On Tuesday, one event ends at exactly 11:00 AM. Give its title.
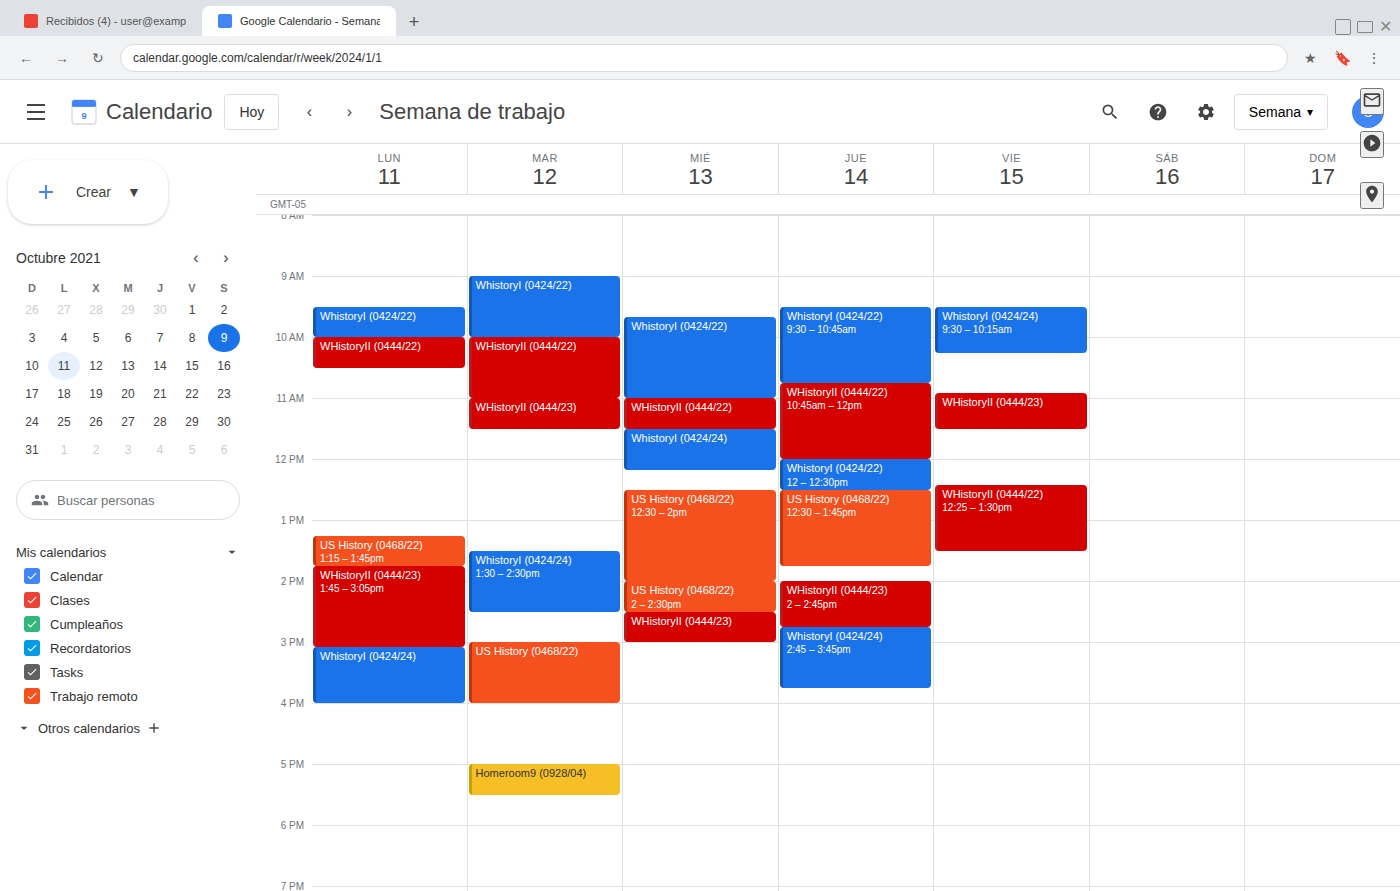
"WHistoryII (0444/22)"